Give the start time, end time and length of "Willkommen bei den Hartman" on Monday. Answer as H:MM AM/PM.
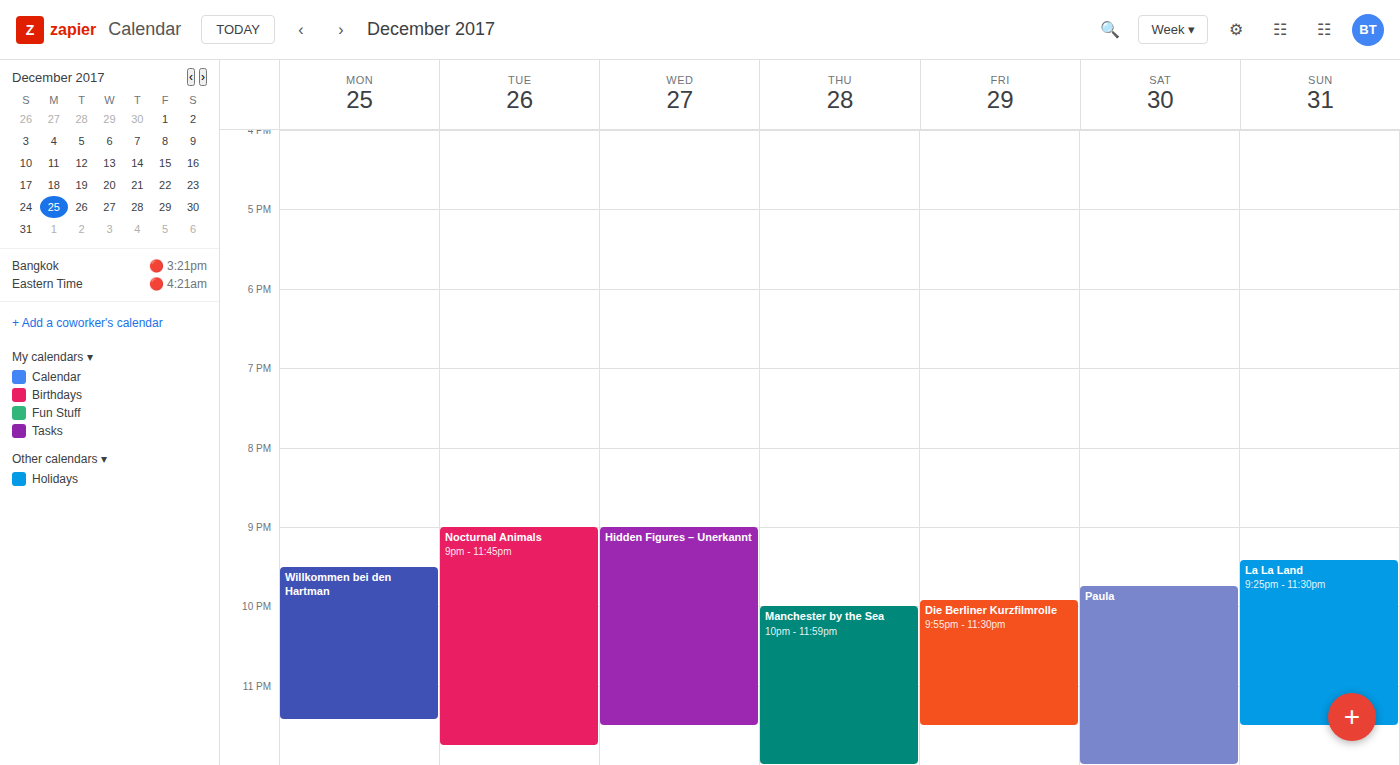
9:30 PM to 11:25 PM, 1 hour 55 minutes